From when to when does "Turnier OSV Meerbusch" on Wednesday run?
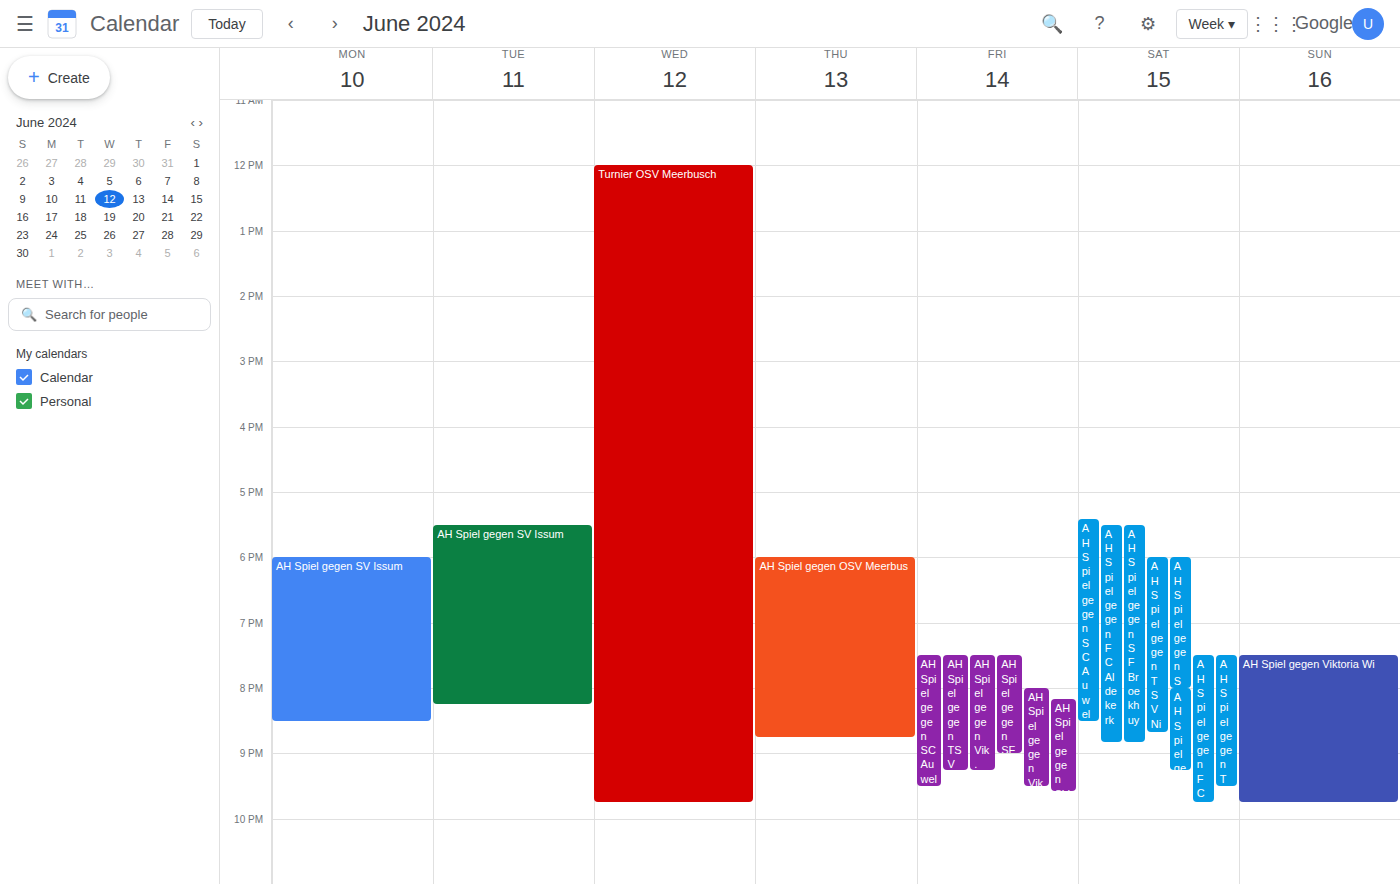
12:00 PM to 9:45 PM